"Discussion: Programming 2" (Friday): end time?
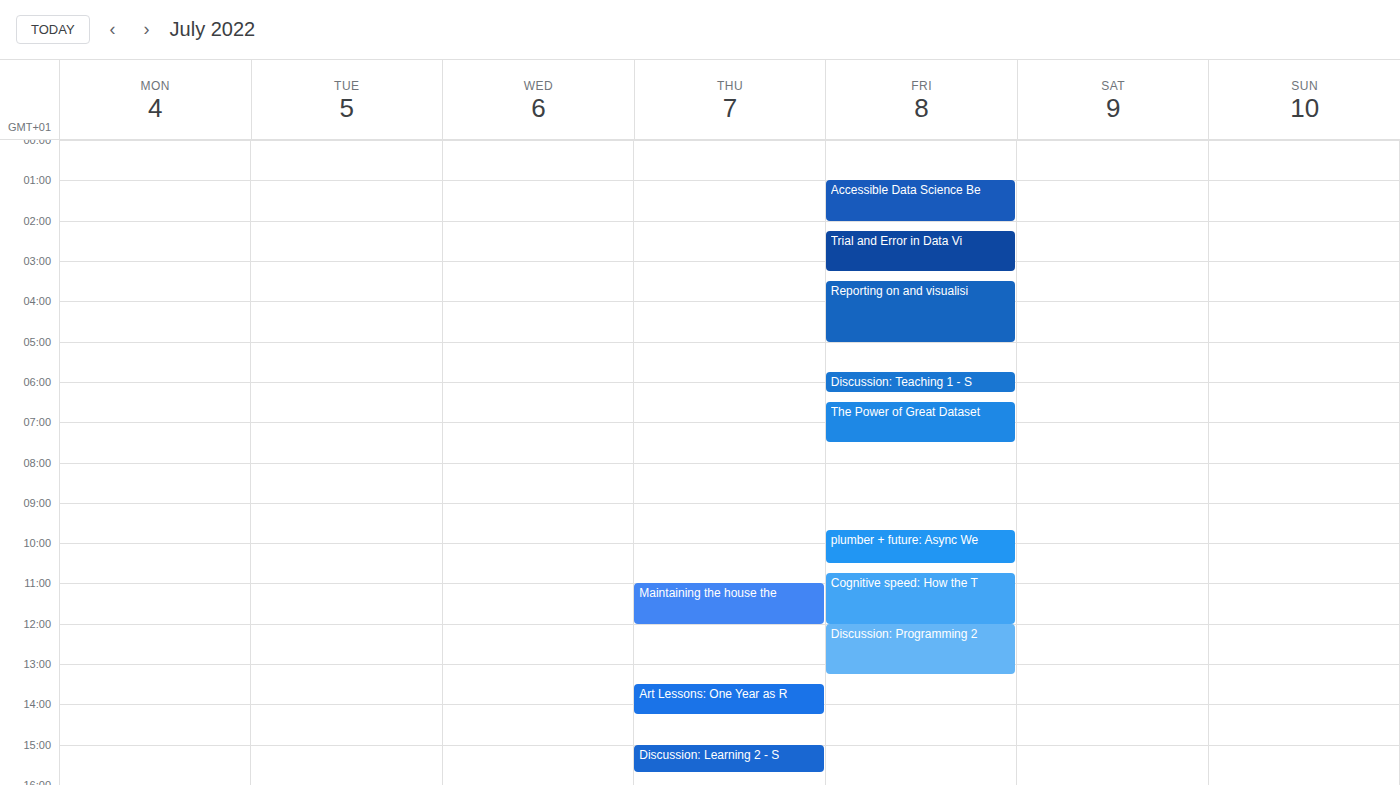
13:15